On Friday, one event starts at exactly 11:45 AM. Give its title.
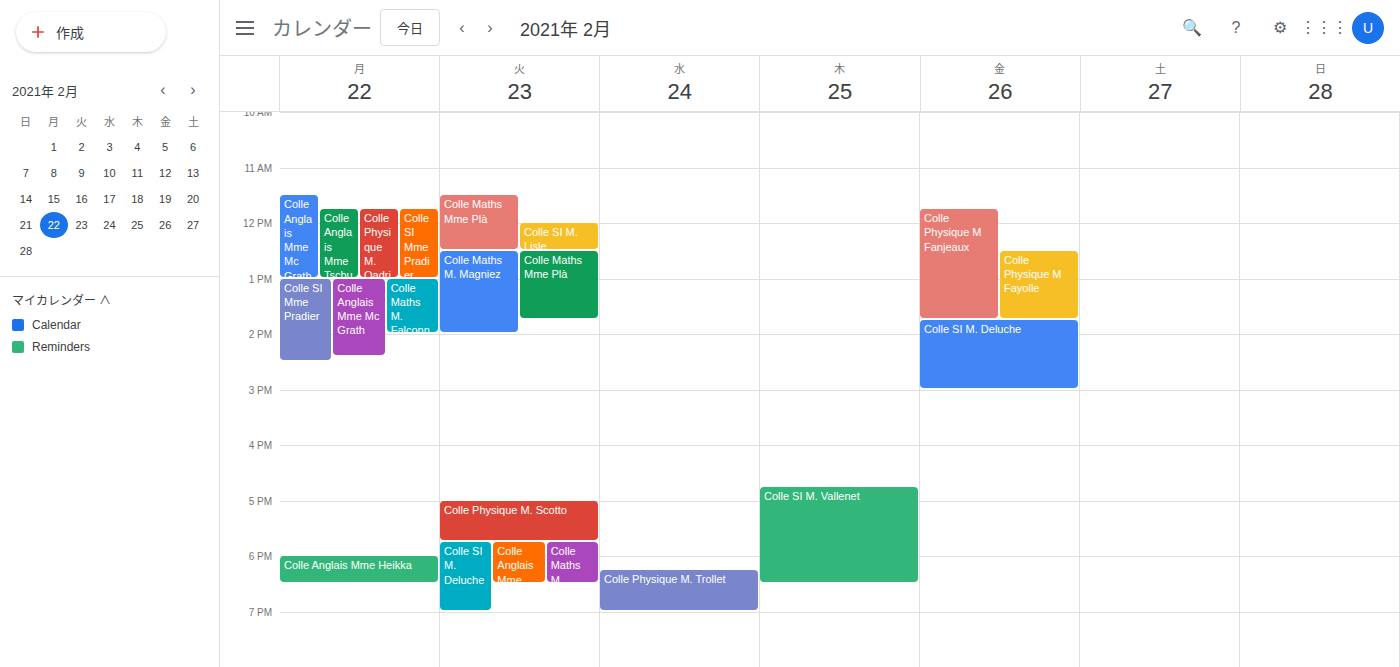
"Colle Physique M Fanjeaux"